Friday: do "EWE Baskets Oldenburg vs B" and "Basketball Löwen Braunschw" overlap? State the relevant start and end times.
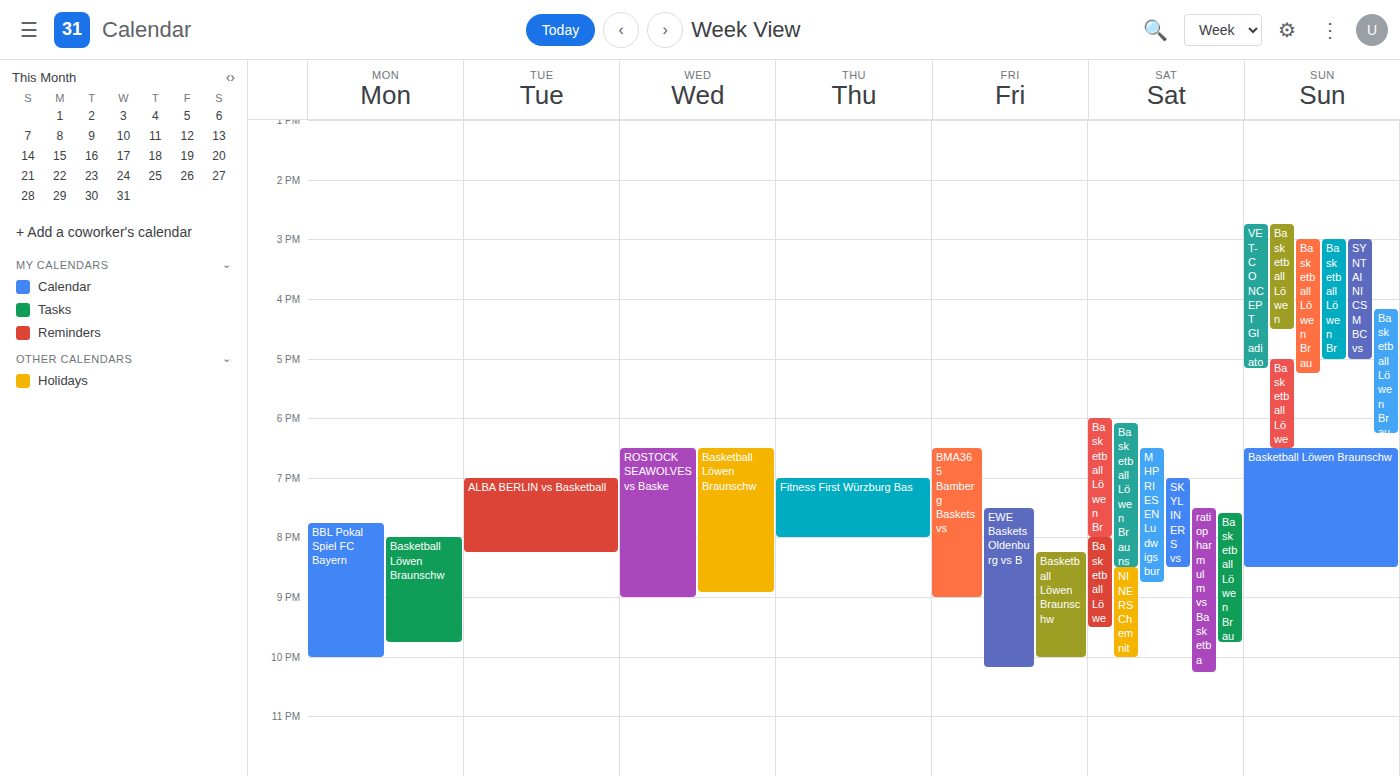
"Basketball Löwen Braunschw" runs 8:15 PM to 10:00 PM, inside "EWE Baskets Oldenburg vs B" -- they overlap.